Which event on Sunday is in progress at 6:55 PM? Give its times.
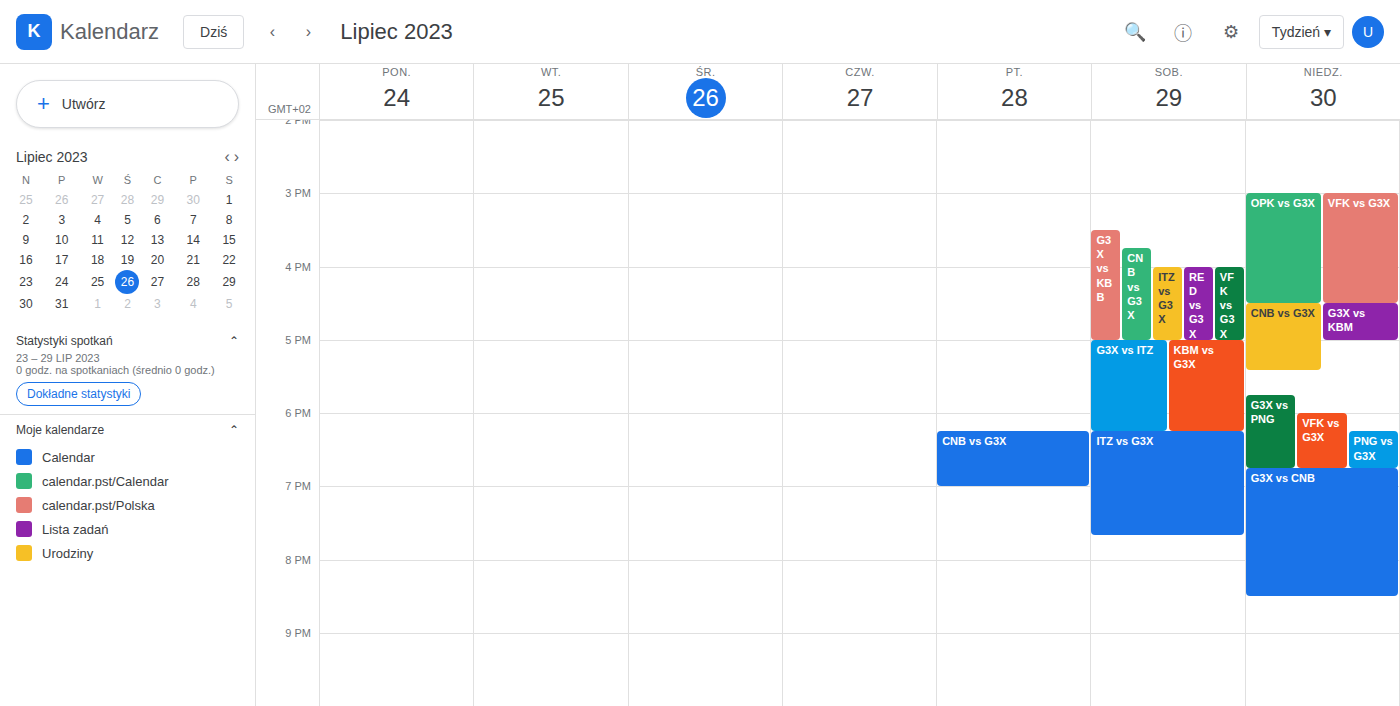
"G3X vs CNB", 6:45 PM to 8:30 PM